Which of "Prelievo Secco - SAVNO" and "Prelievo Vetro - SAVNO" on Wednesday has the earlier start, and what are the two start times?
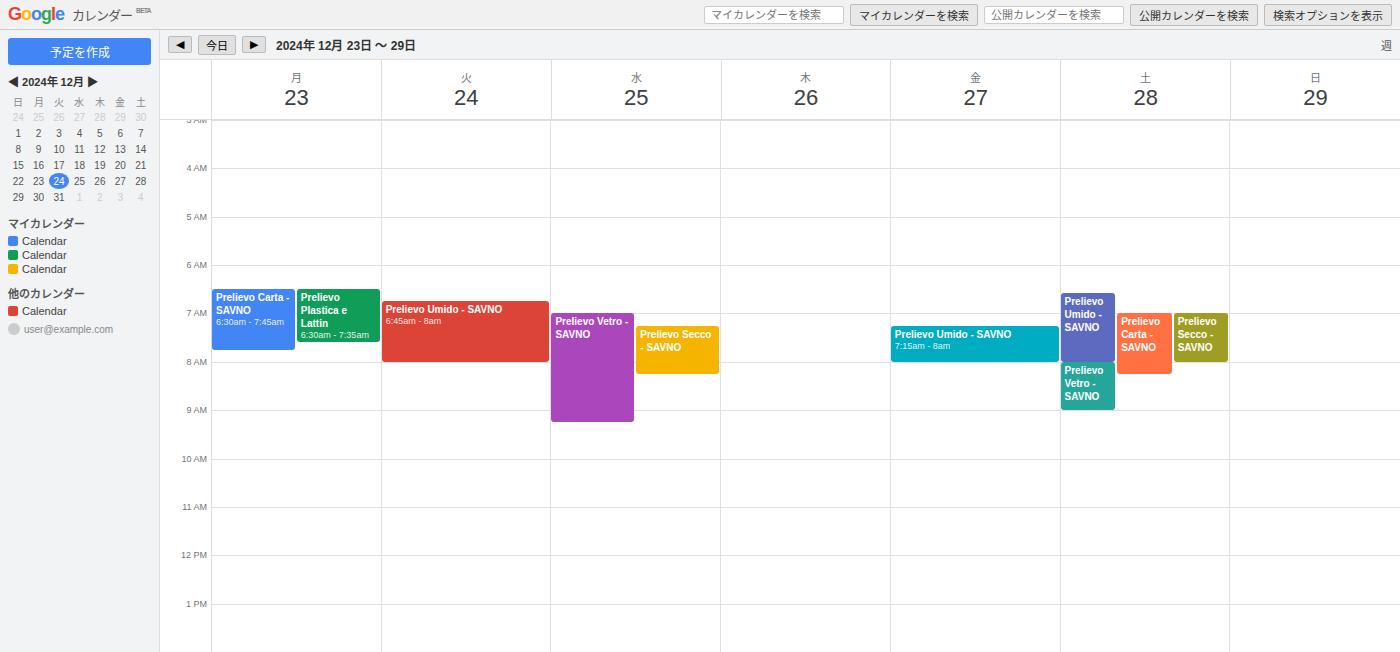
"Prelievo Vetro - SAVNO" 7:00 AM; "Prelievo Secco - SAVNO" 7:15 AM.